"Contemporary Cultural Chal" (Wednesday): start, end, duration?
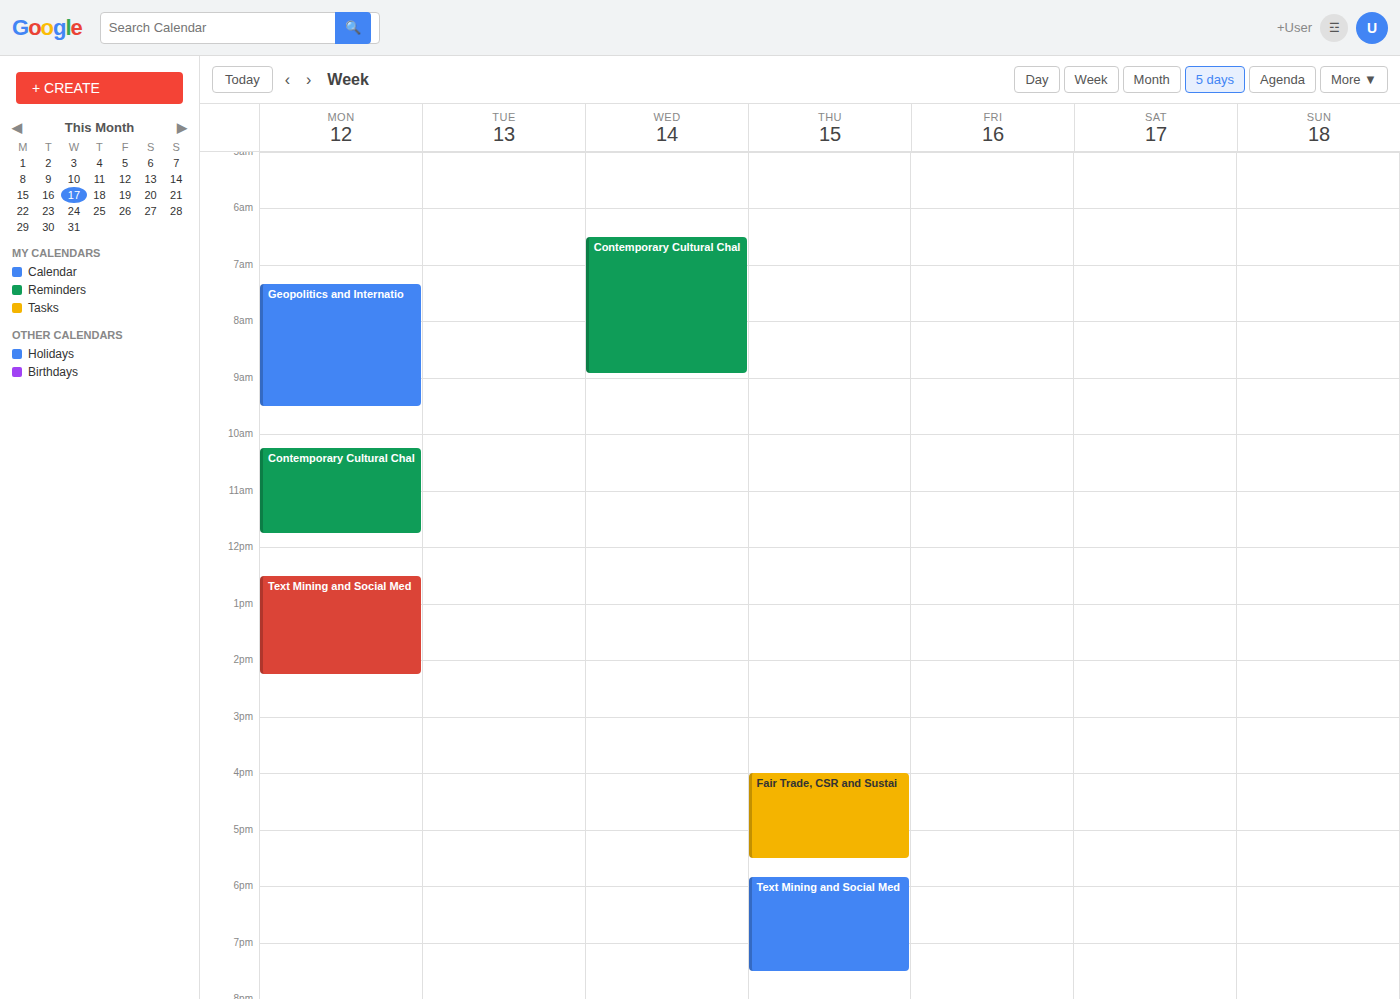
06:30 to 08:55, 2 hours 25 minutes